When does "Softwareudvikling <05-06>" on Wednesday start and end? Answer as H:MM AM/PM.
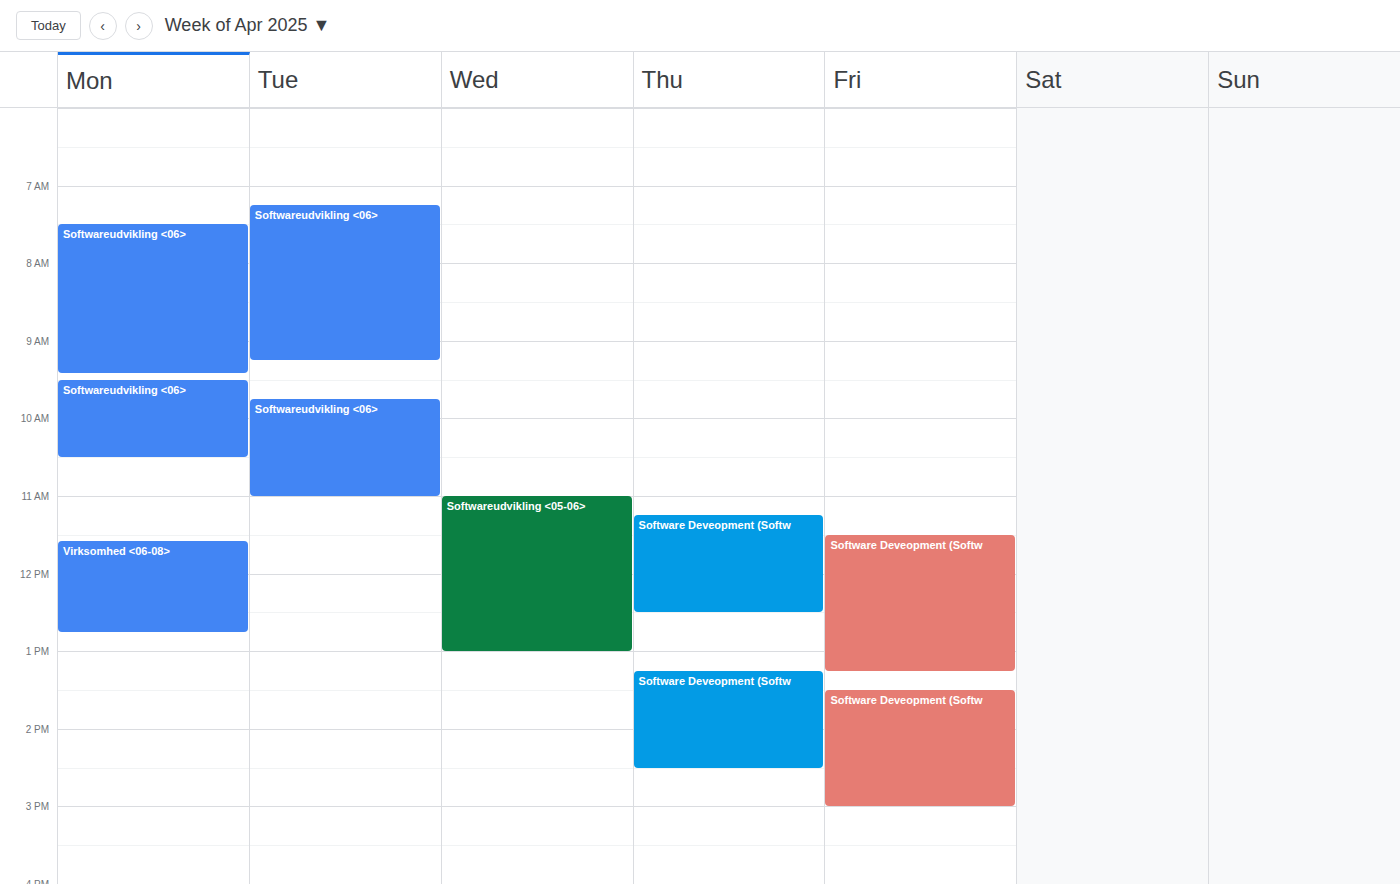
11:00 AM to 1:00 PM